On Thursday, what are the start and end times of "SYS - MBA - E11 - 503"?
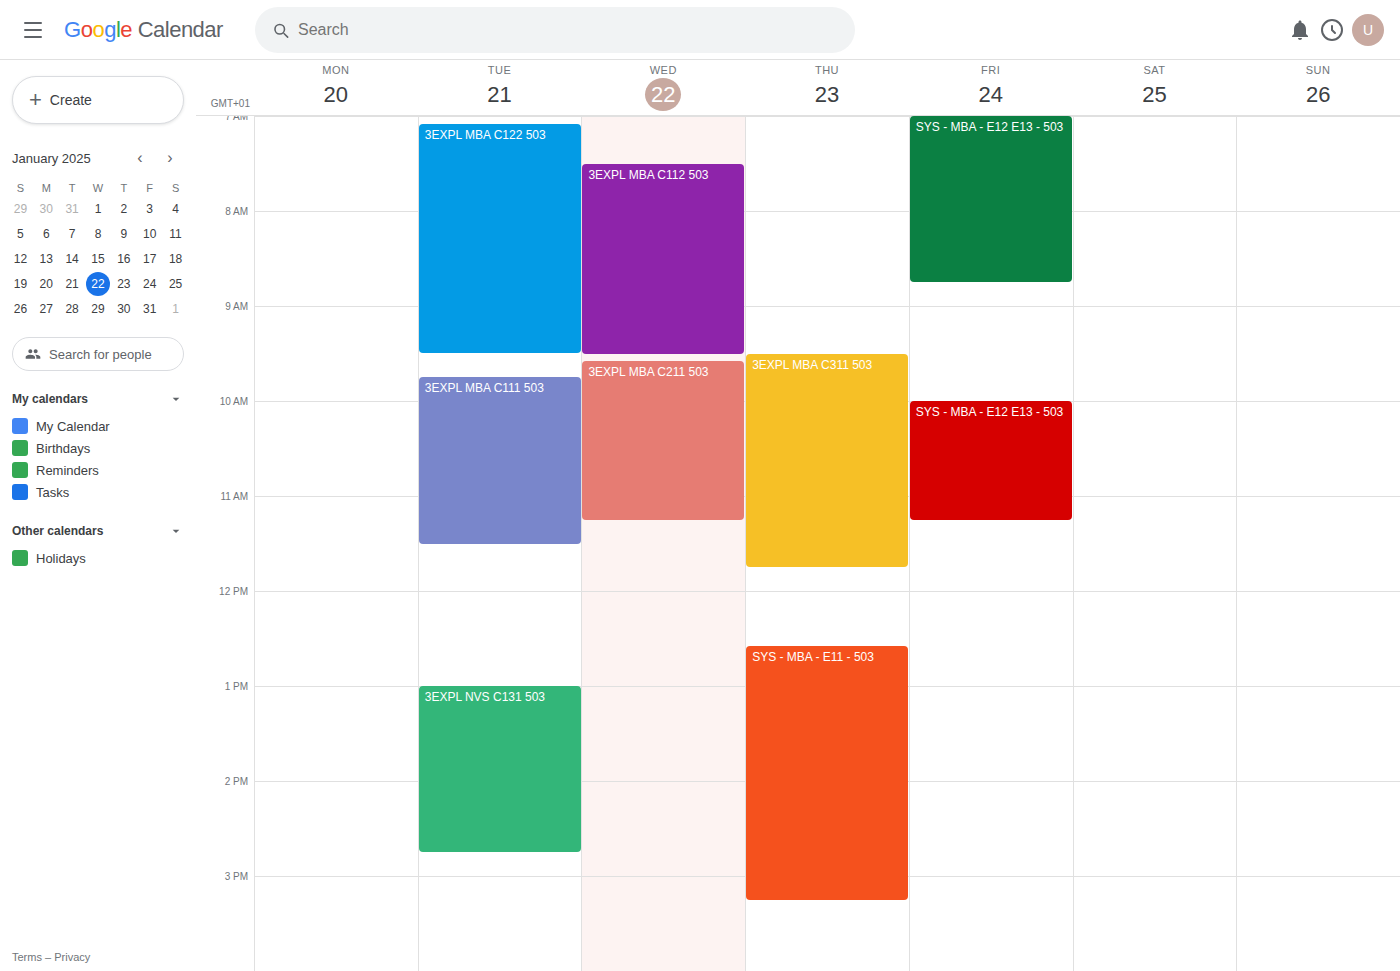
12:35 PM to 3:15 PM